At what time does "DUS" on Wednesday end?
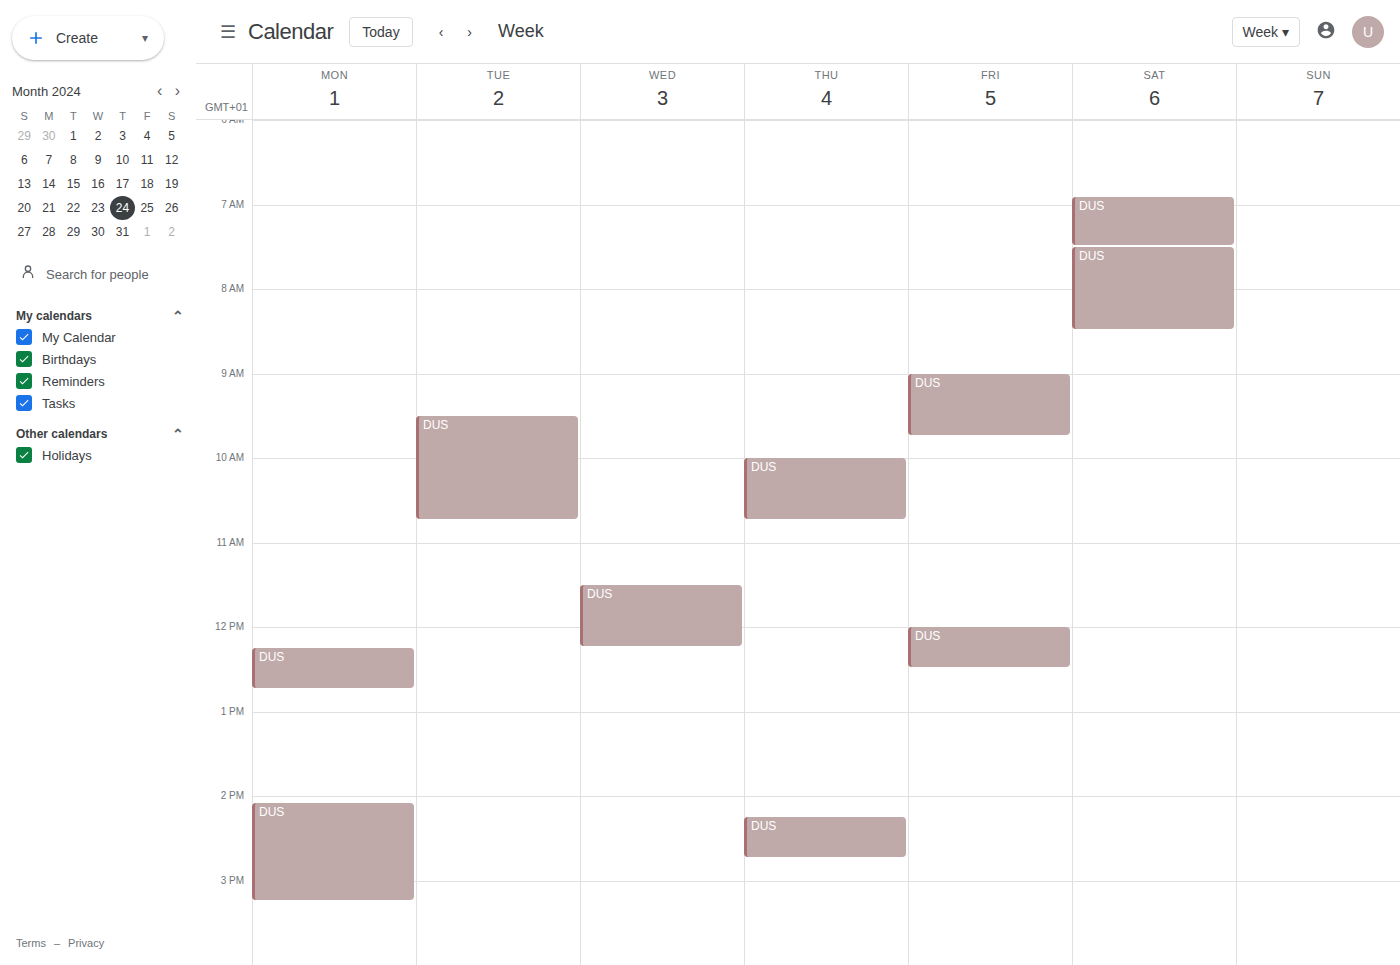
12:15 PM